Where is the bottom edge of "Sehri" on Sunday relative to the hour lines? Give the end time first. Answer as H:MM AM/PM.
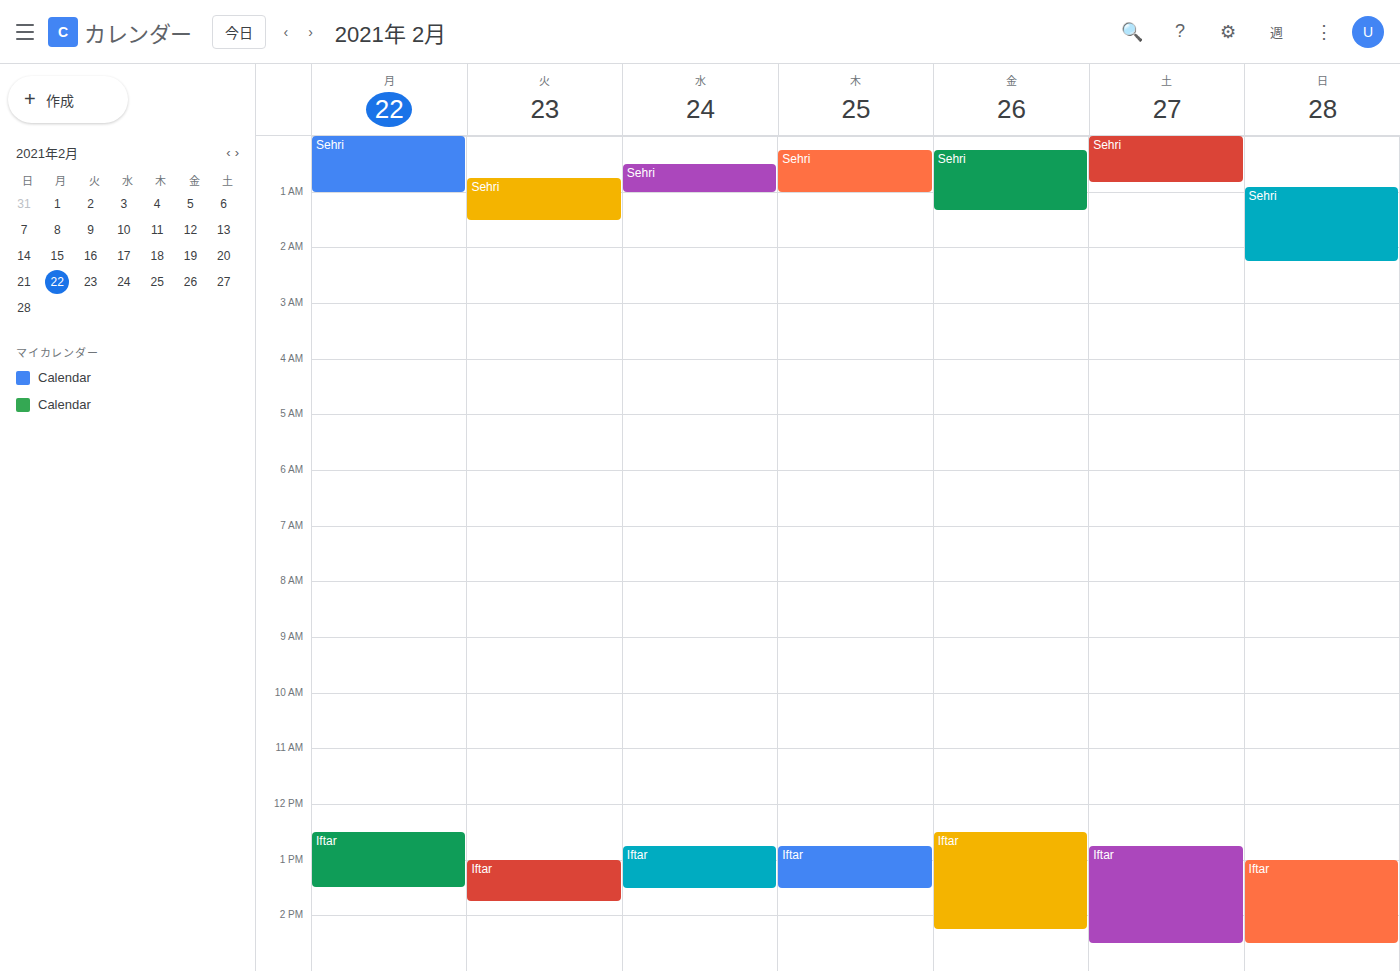
2:15 AM -- neither: a quarter of the way from the 2 AM line to the 3 AM line.